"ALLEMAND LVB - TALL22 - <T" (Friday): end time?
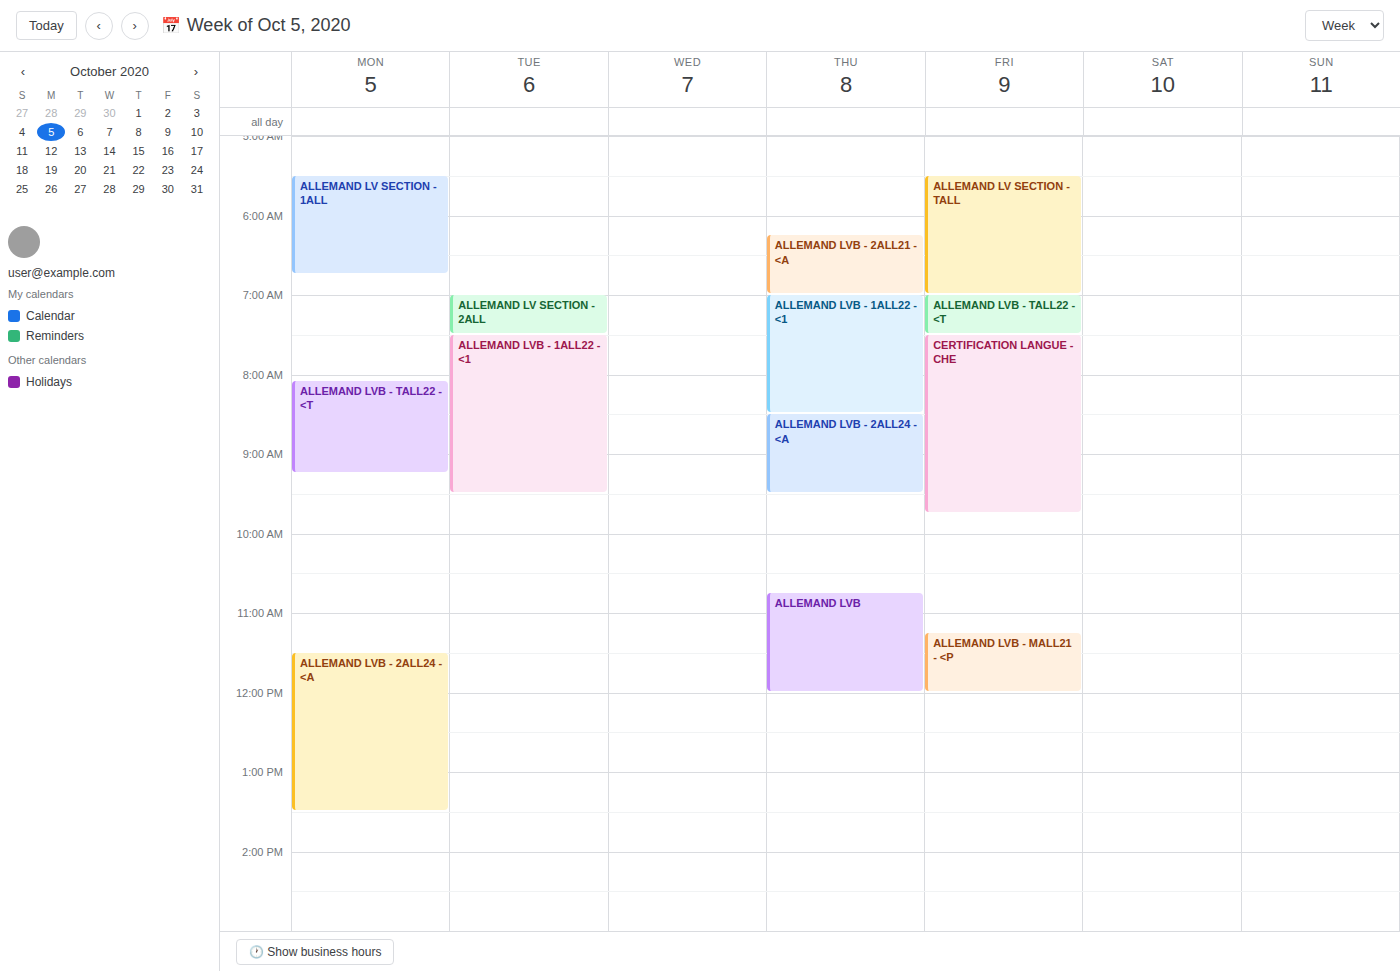
7:30 AM